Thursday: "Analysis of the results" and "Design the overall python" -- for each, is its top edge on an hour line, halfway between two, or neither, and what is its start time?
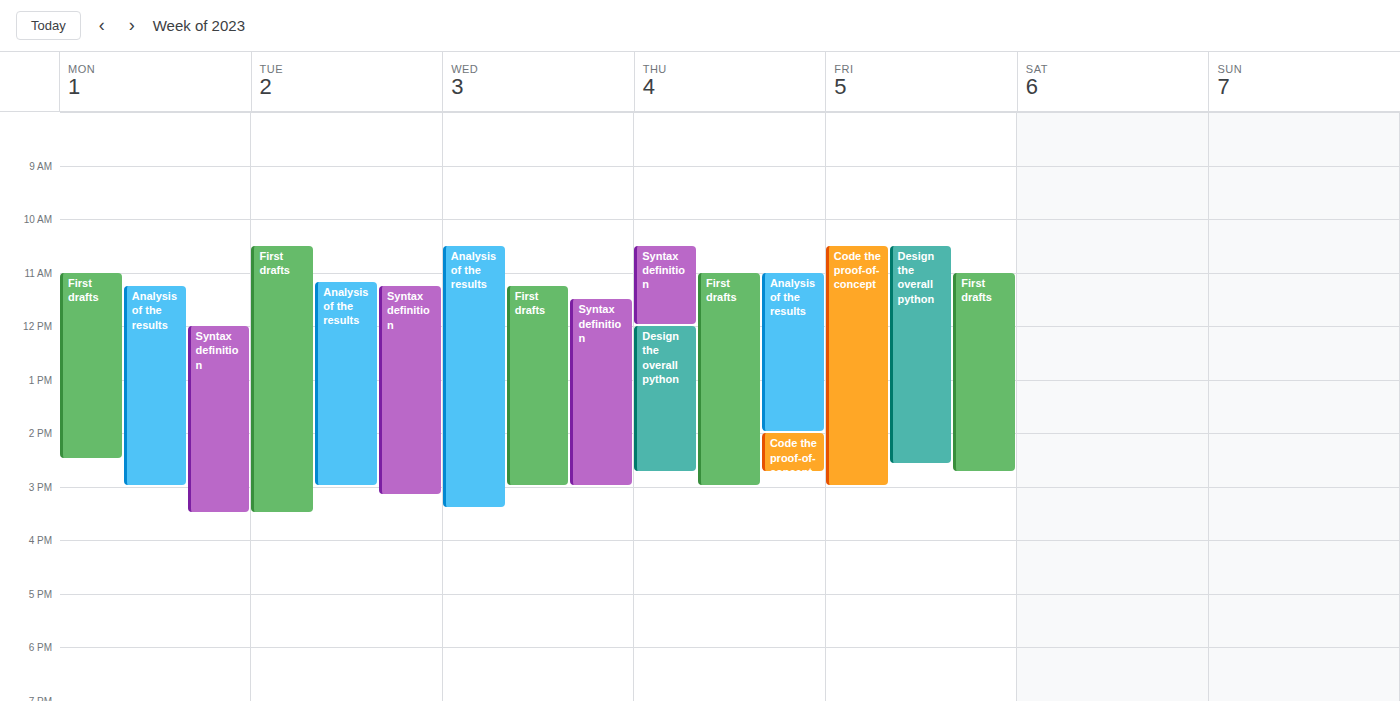
"Analysis of the results": 11:00 AM, exactly on the 11 AM line. "Design the overall python": 12:00 PM, exactly on the 12 PM line.